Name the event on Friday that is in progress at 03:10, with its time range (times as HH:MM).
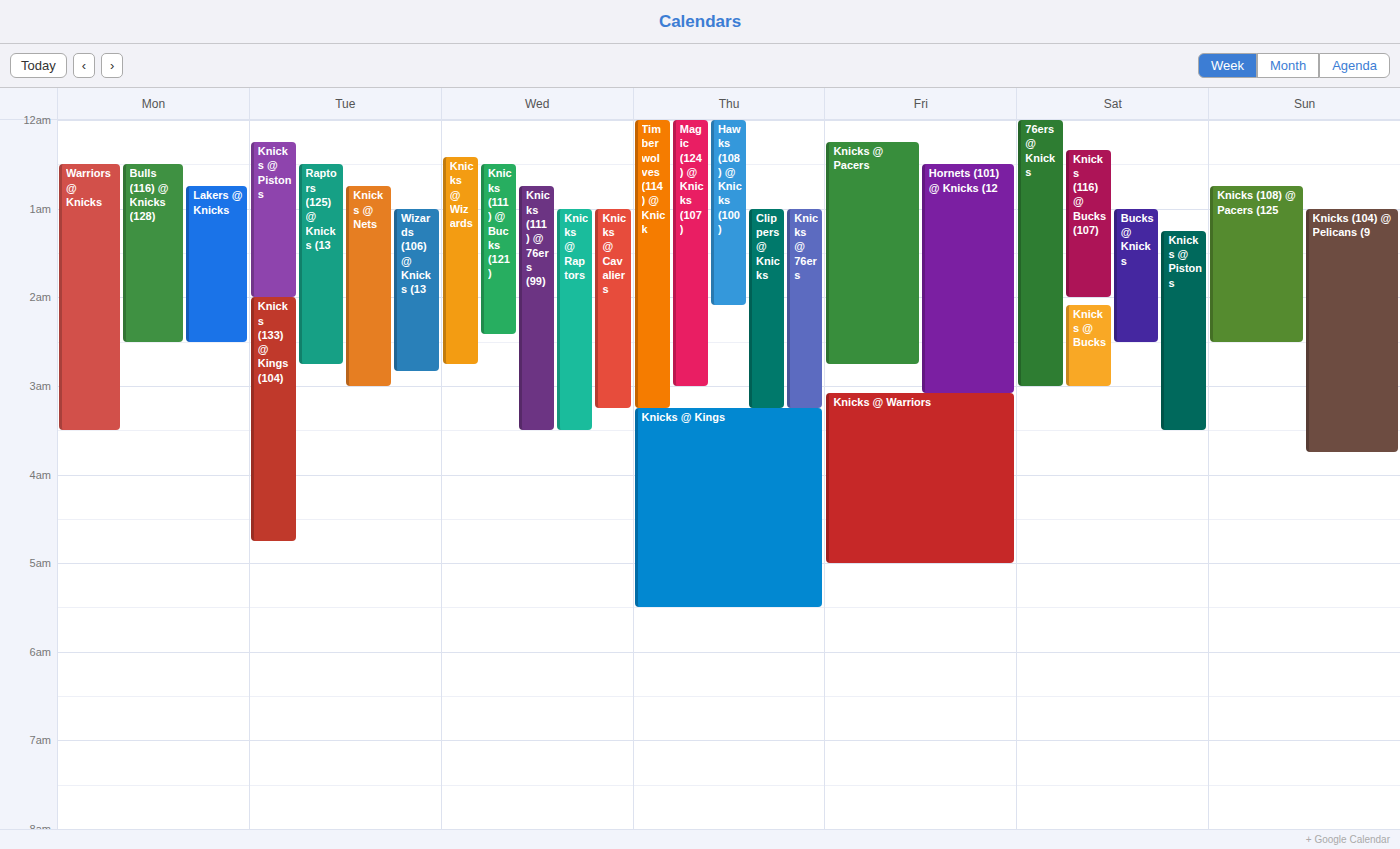
"Knicks @ Warriors", 03:05 to 05:00